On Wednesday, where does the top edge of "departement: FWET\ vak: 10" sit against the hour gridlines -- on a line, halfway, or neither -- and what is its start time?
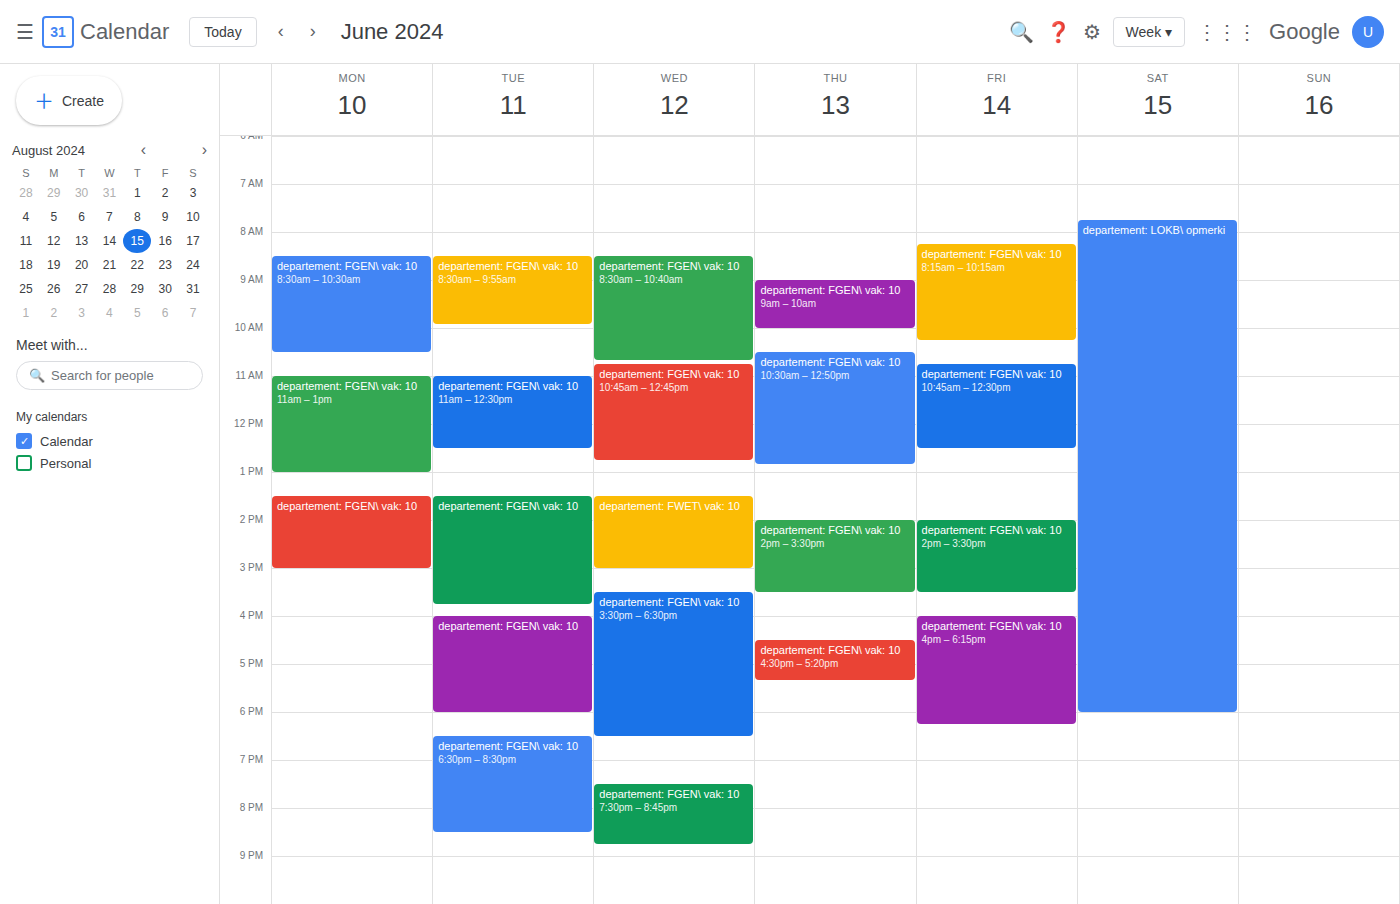
1:30 PM -- halfway between the 1 PM and 2 PM lines.